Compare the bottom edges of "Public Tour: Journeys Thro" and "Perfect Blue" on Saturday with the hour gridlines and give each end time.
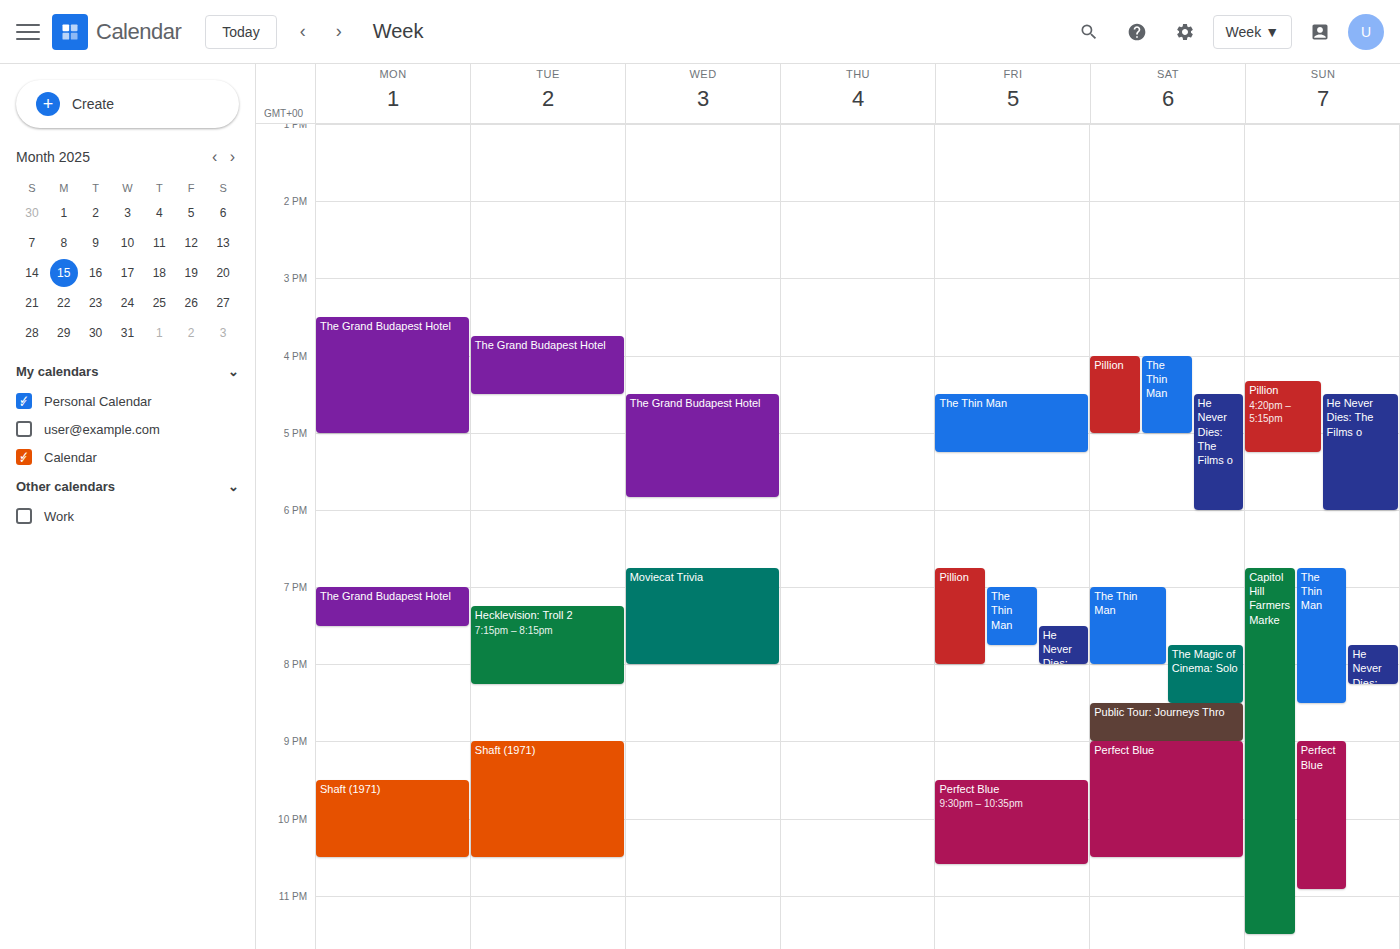
"Public Tour: Journeys Thro": 9:00 PM, exactly on the 9 PM line. "Perfect Blue": 10:30 PM, halfway between the 10 PM and 11 PM lines.